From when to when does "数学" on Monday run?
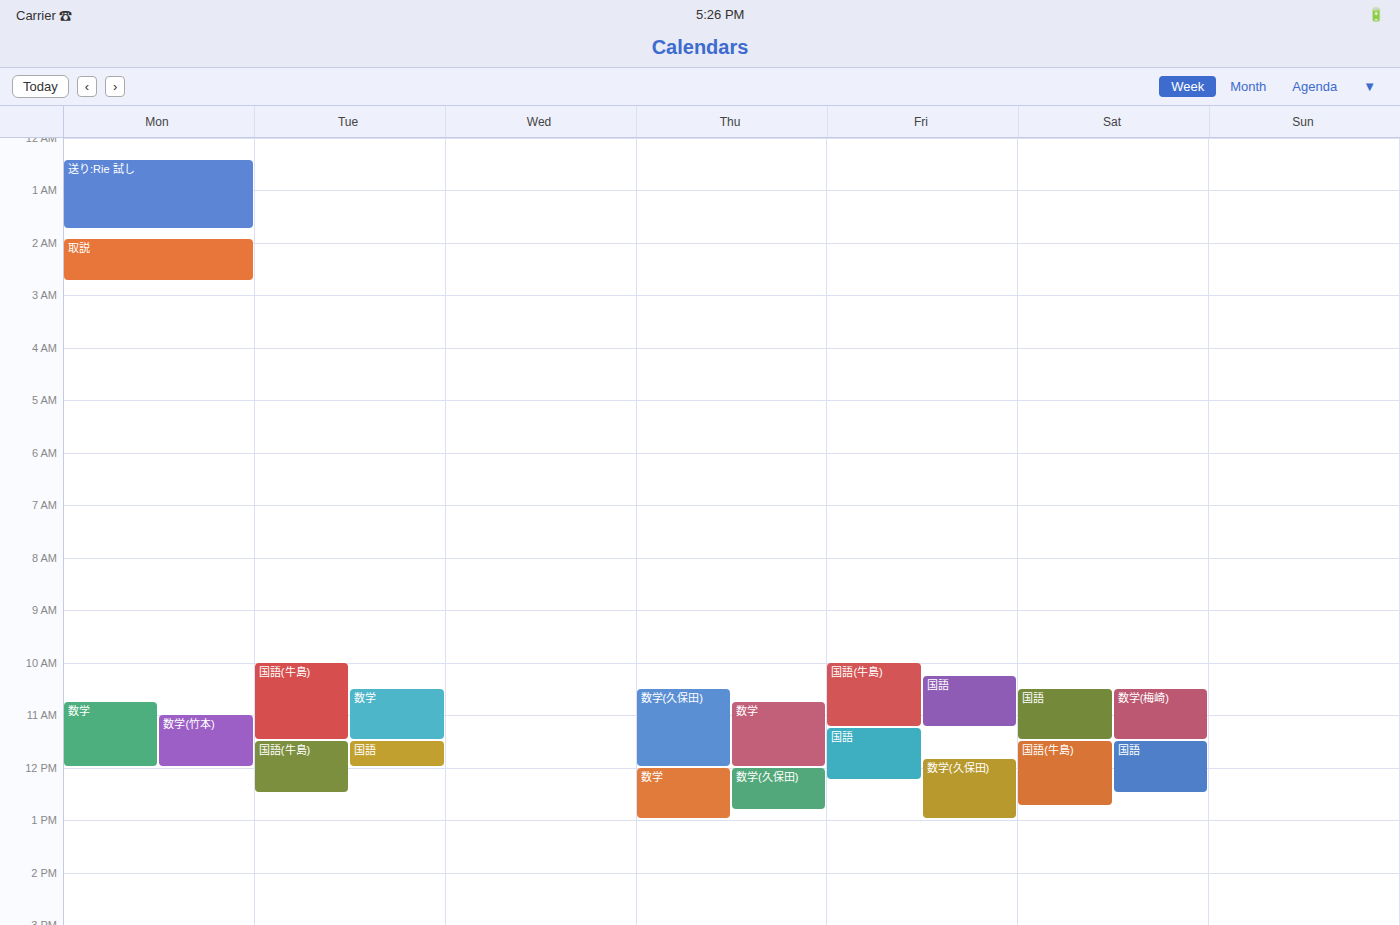
10:45 AM to 12:00 PM